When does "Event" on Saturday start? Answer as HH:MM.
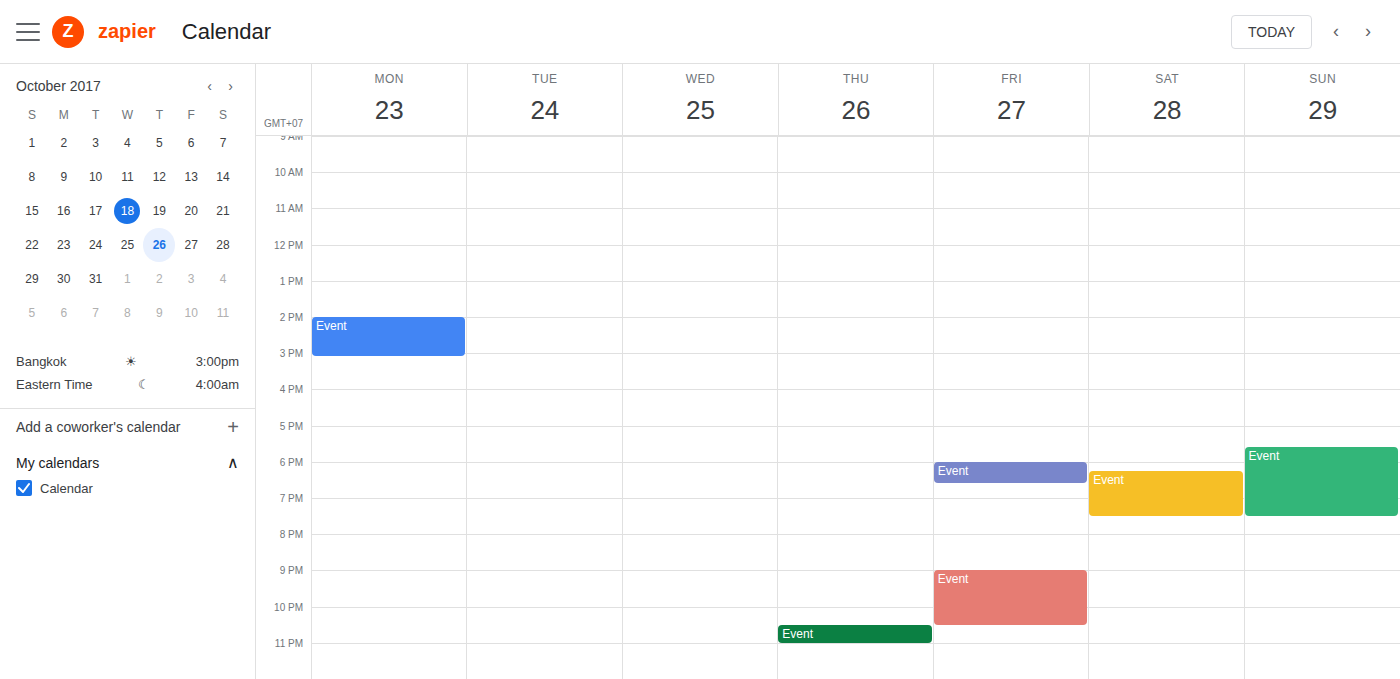
18:15